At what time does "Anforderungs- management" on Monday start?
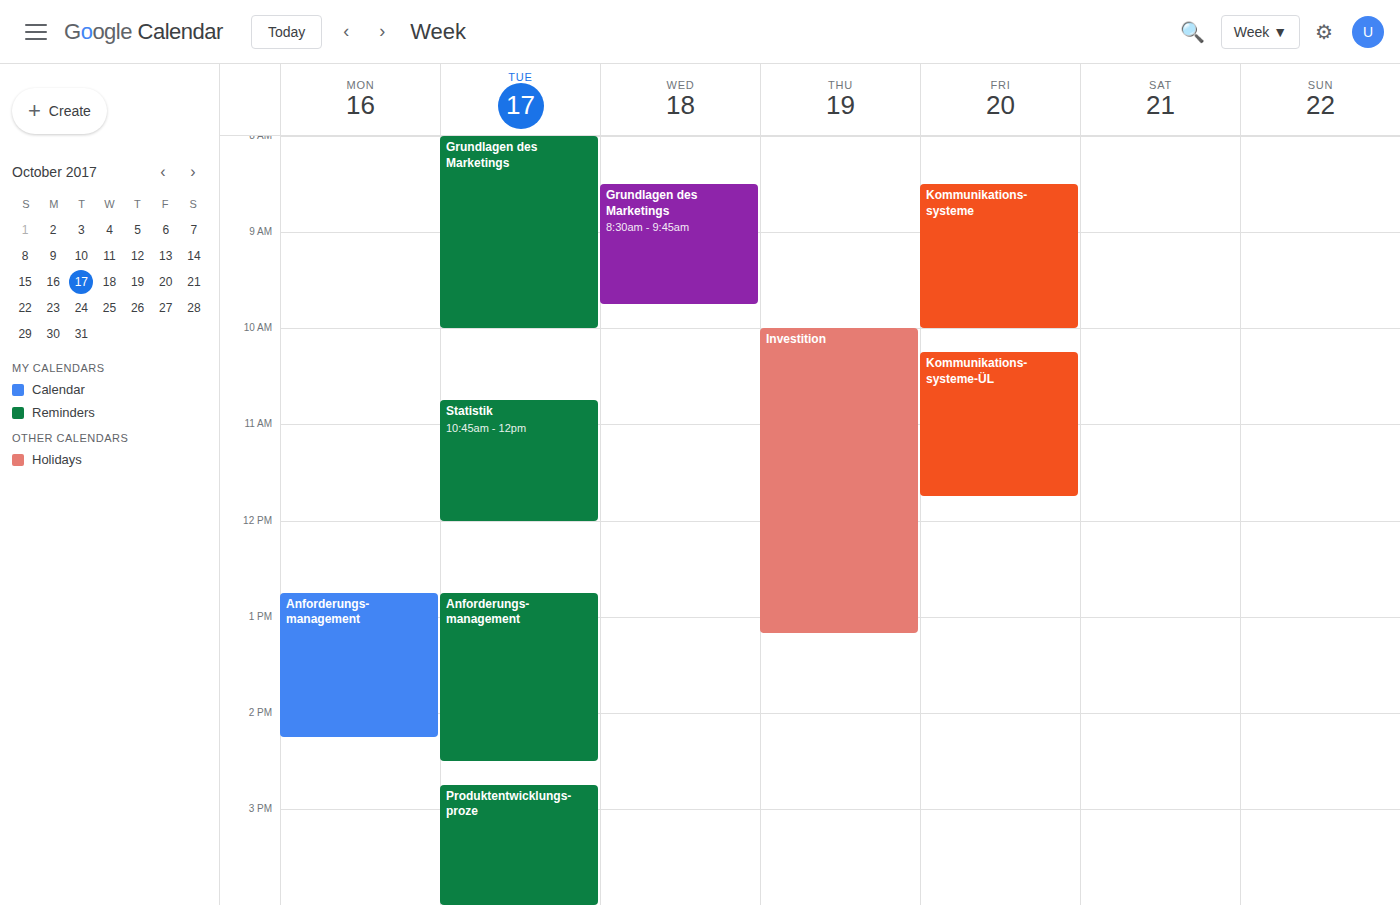
12:45 PM